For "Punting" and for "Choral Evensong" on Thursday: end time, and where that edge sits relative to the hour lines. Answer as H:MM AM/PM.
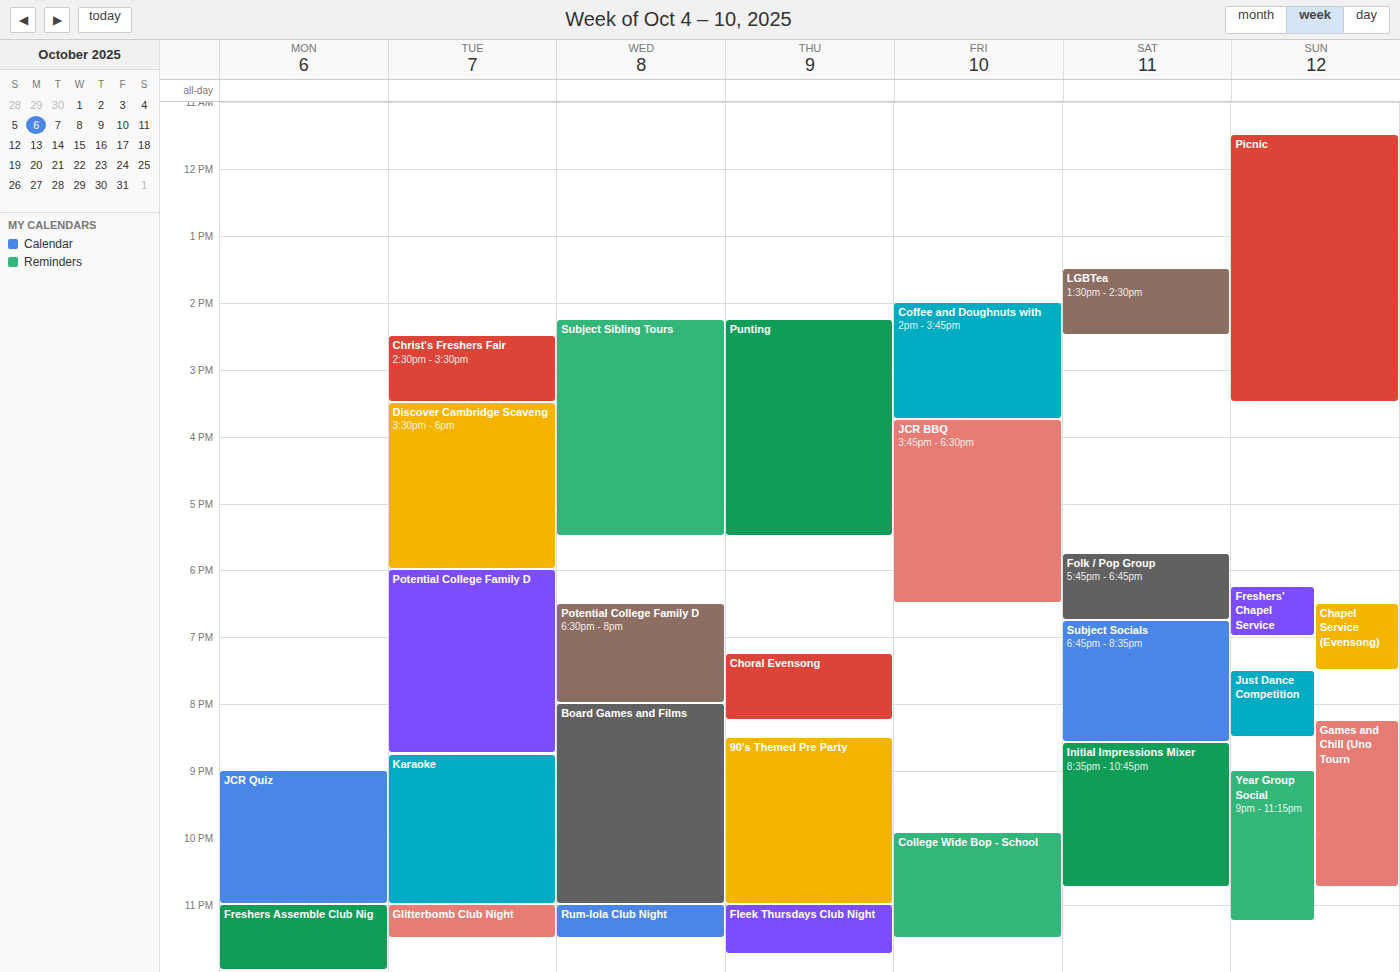
"Punting": 5:30 PM, halfway between the 5 PM and 6 PM lines. "Choral Evensong": 8:15 PM, neither: a quarter of the way from the 8 PM line to the 9 PM line.